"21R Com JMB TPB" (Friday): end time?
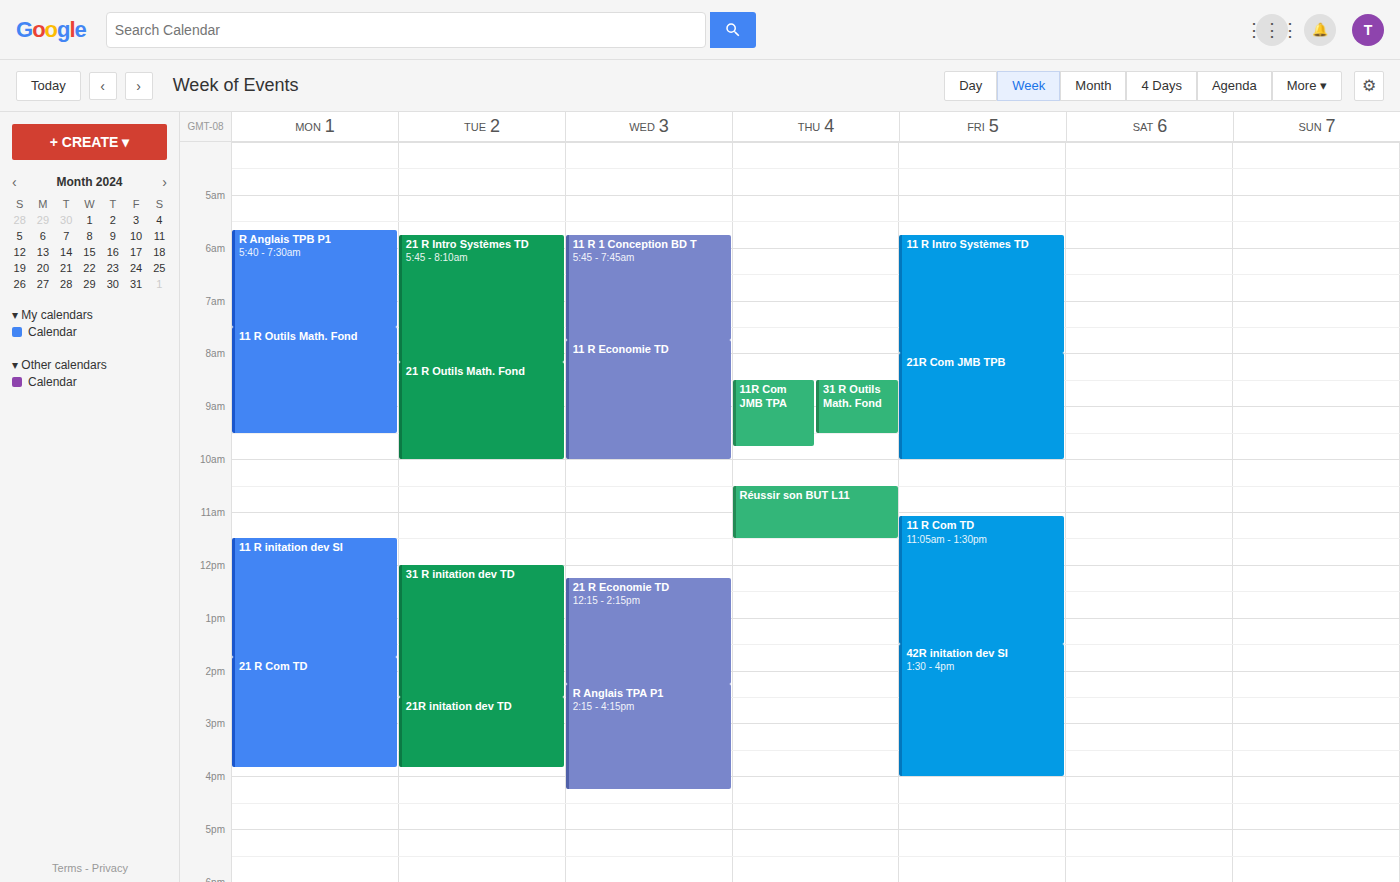
10:00 AM